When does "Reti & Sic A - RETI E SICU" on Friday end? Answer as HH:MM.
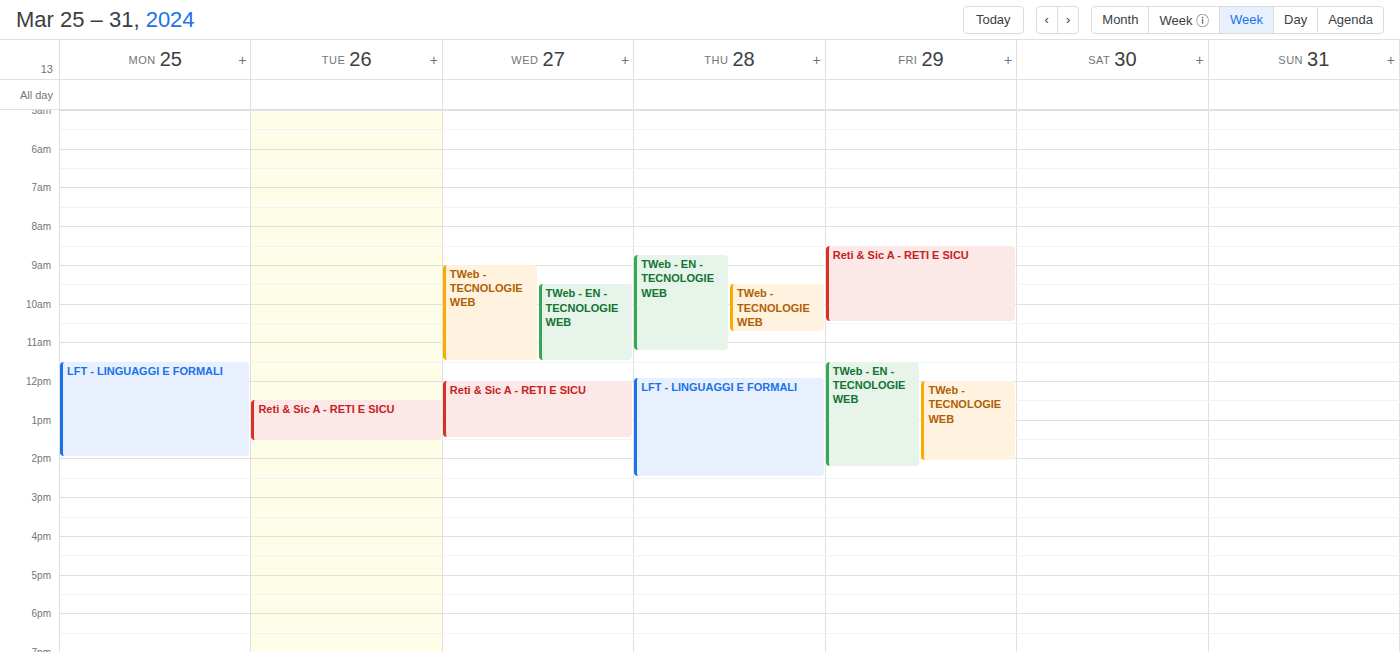
10:30